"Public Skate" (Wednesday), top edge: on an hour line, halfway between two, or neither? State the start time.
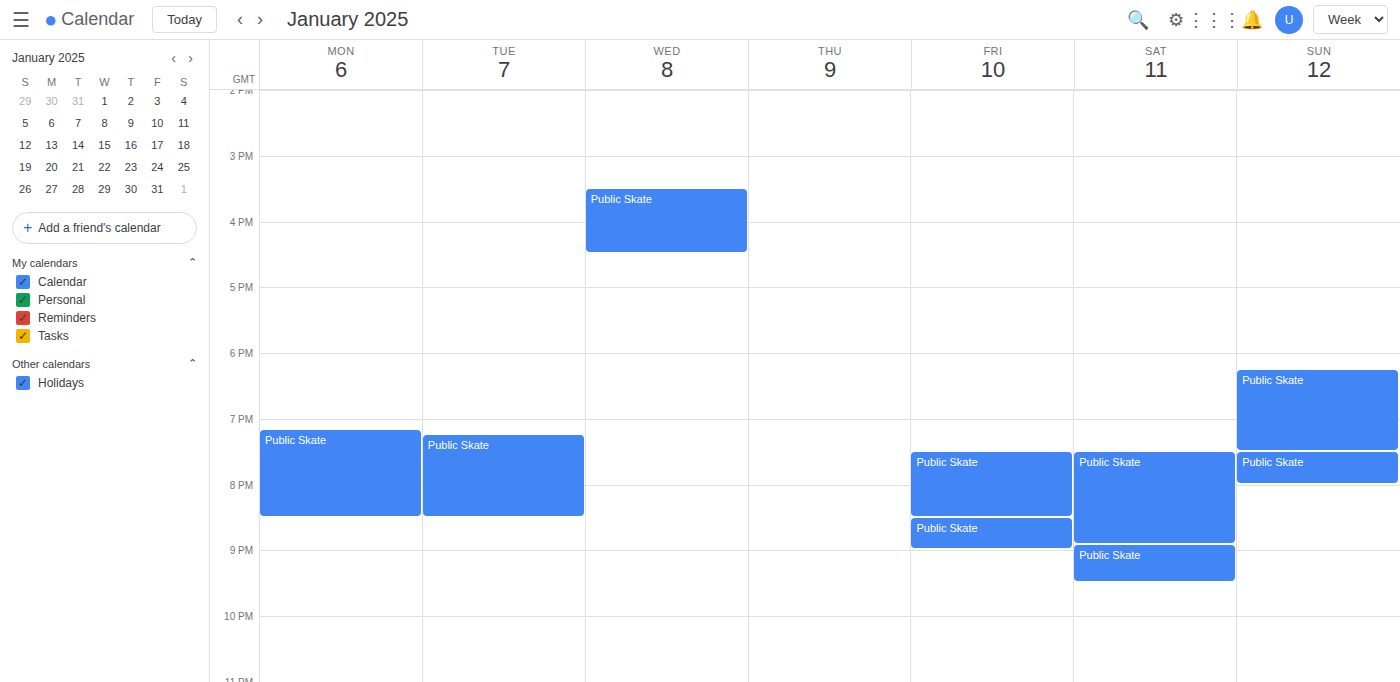
3:30 PM -- halfway between the 3 PM and 4 PM lines.